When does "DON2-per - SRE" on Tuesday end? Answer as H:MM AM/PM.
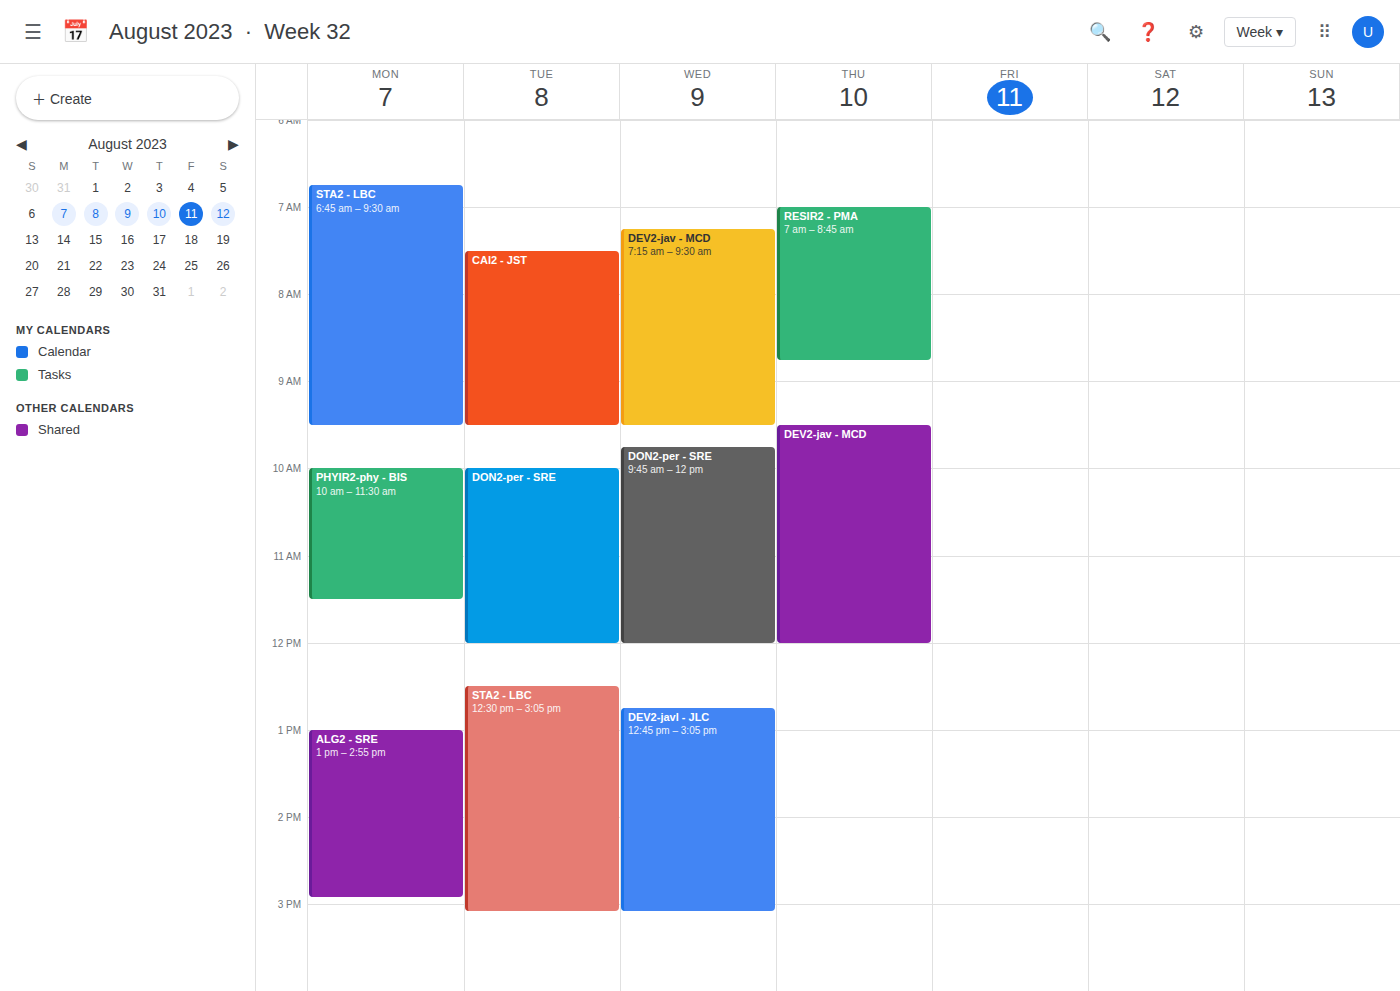
12:00 PM